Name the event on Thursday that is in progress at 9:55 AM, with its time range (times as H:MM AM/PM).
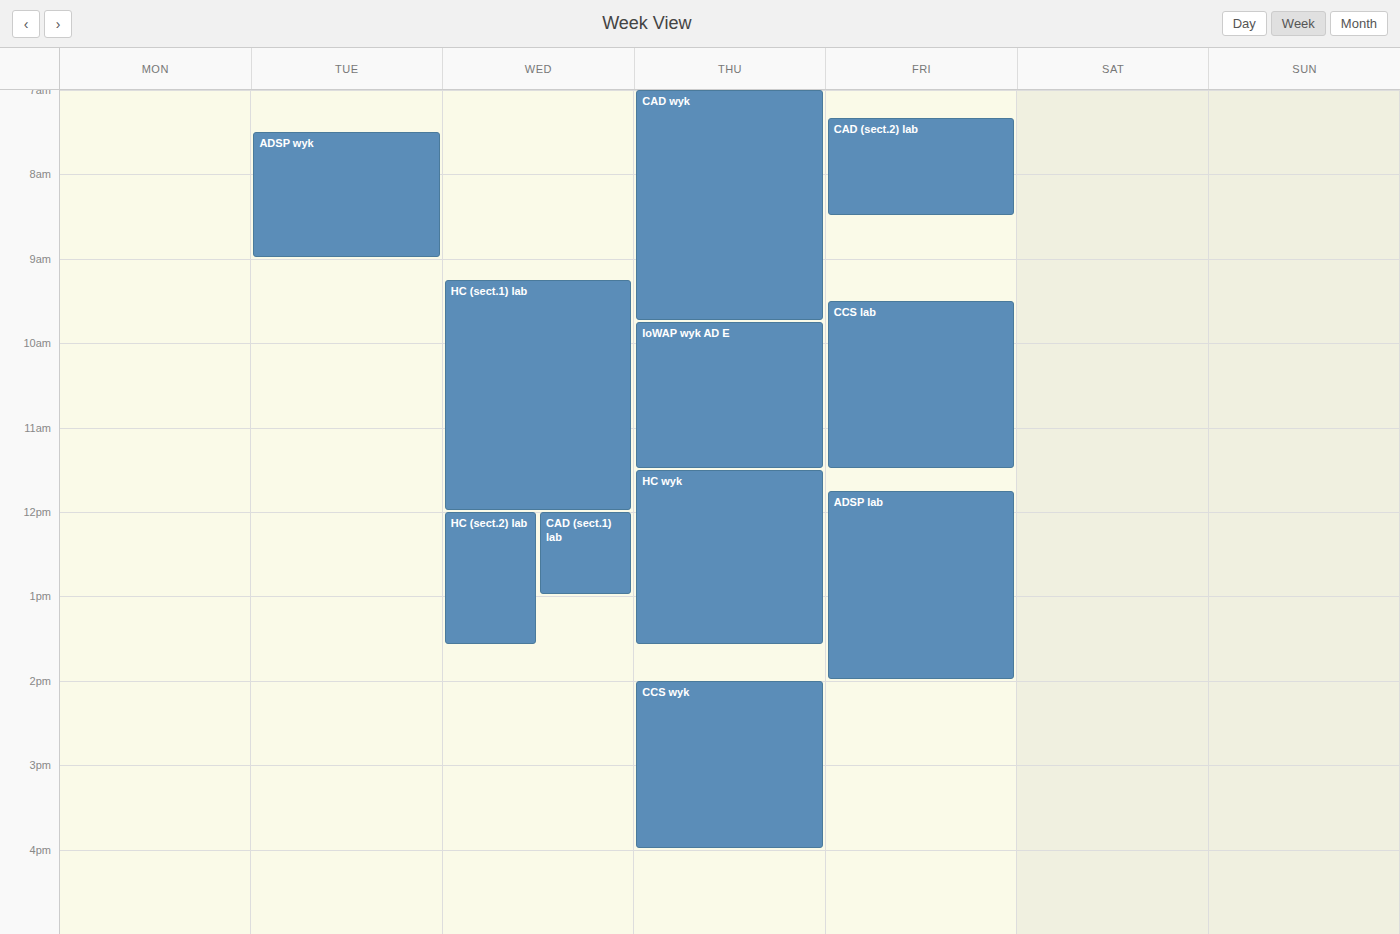
"IoWAP wyk AD E", 9:45 AM to 11:30 AM